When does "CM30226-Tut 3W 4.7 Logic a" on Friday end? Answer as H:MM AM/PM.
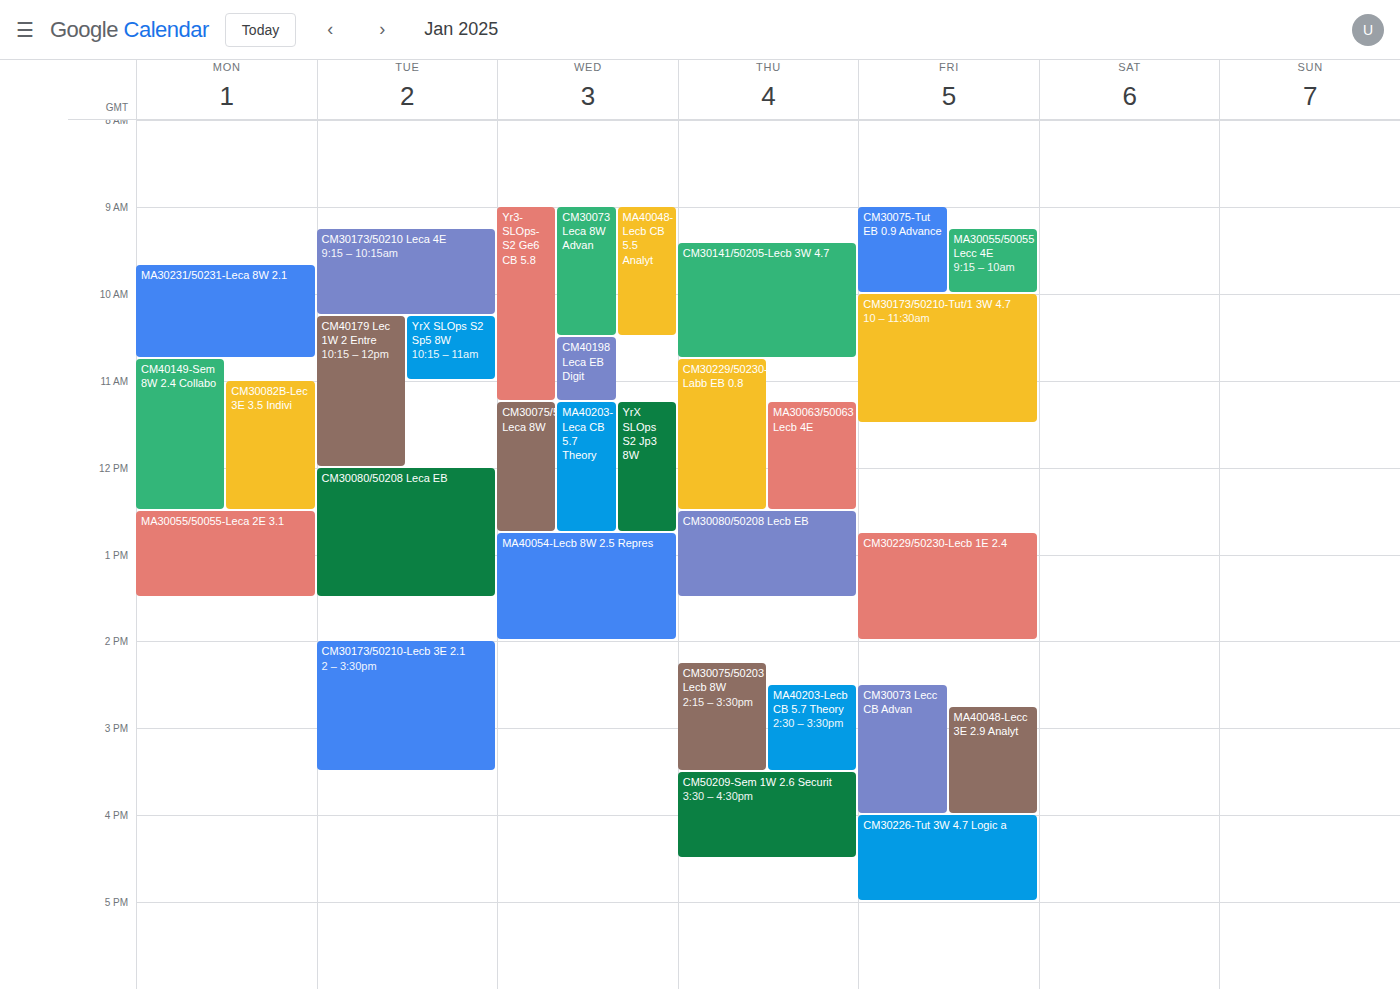
5:00 PM